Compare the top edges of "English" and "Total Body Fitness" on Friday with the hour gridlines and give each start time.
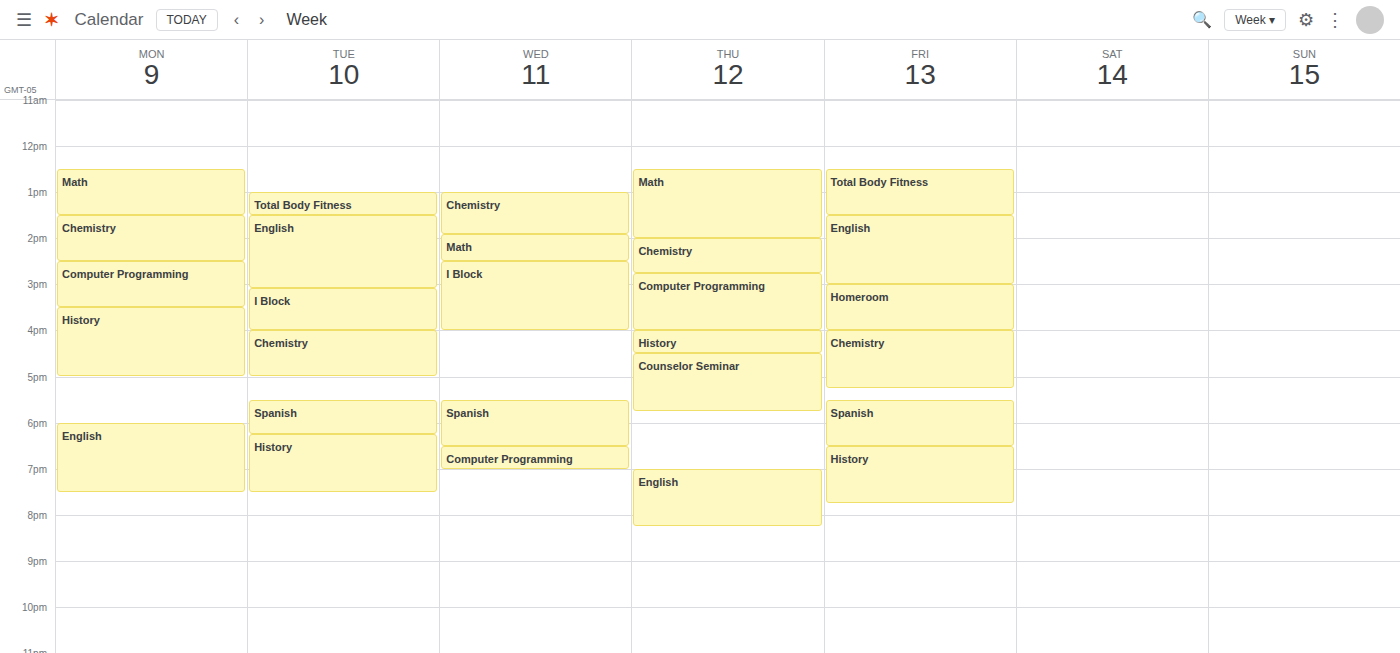
"English": 1:30 PM, halfway between the 1 PM and 2 PM lines. "Total Body Fitness": 12:30 PM, halfway between the 12 PM and 1 PM lines.